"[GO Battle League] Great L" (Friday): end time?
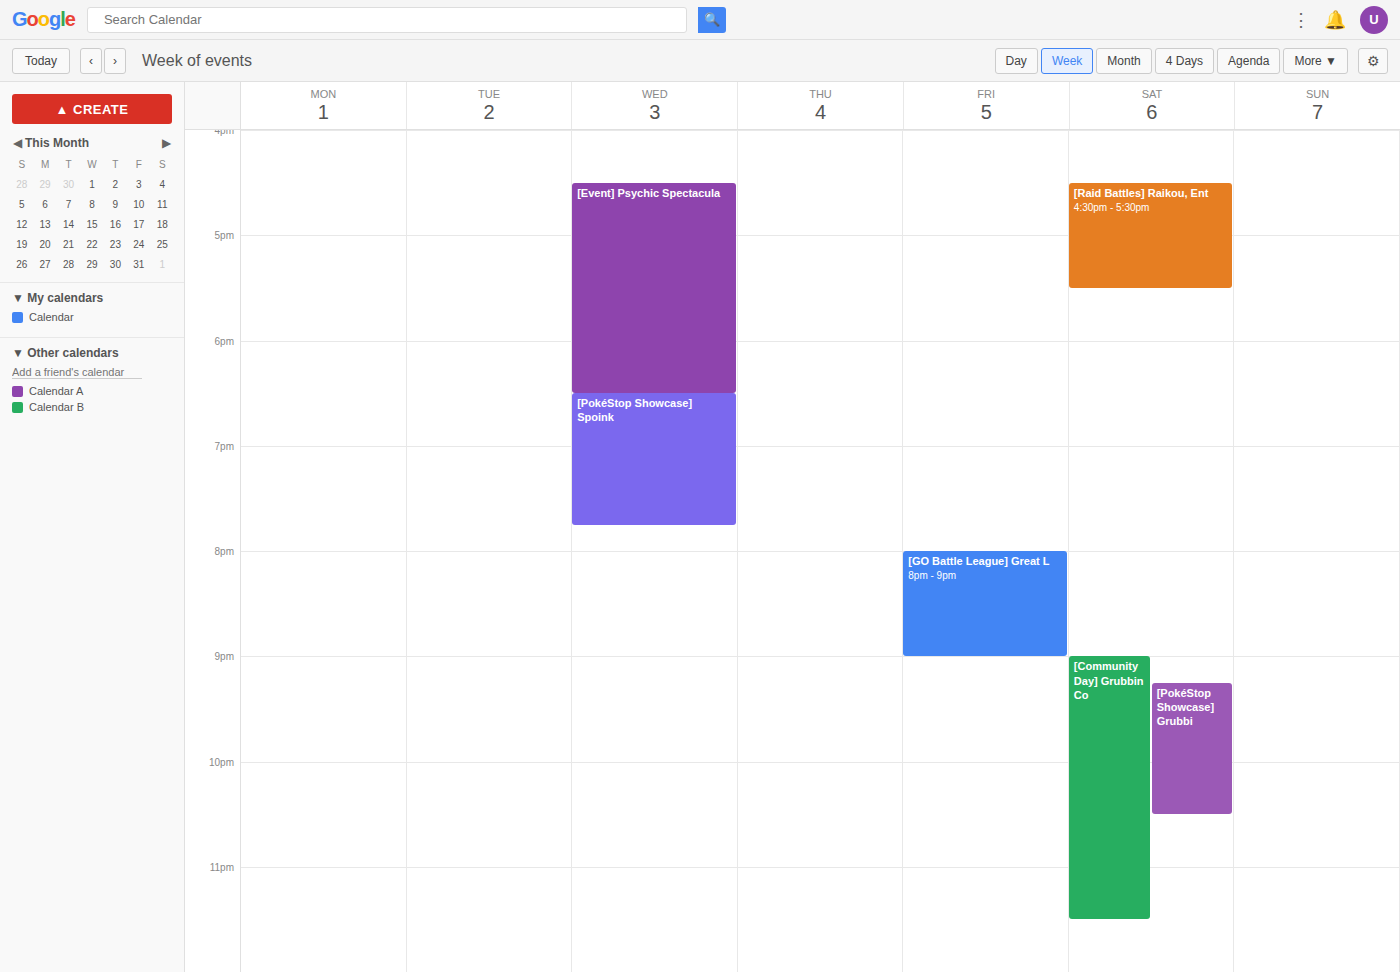
21:00